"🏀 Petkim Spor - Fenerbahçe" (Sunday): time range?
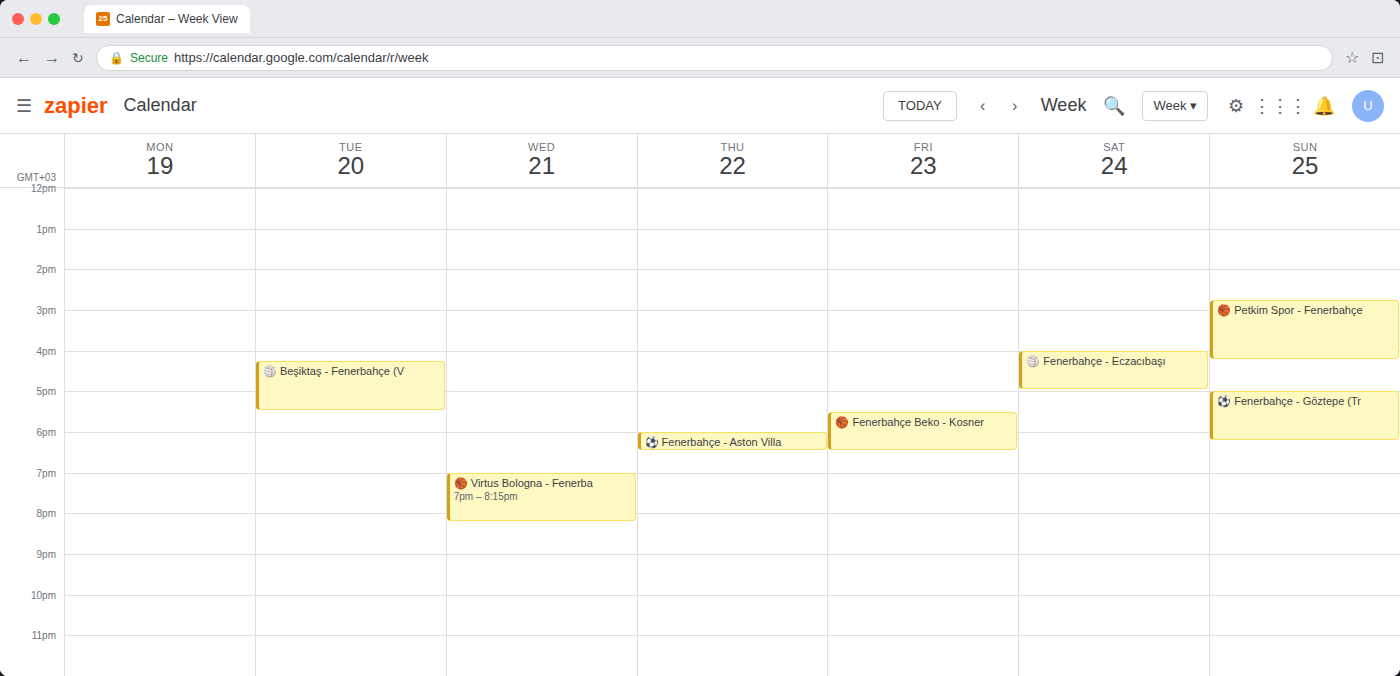
14:45 to 16:15